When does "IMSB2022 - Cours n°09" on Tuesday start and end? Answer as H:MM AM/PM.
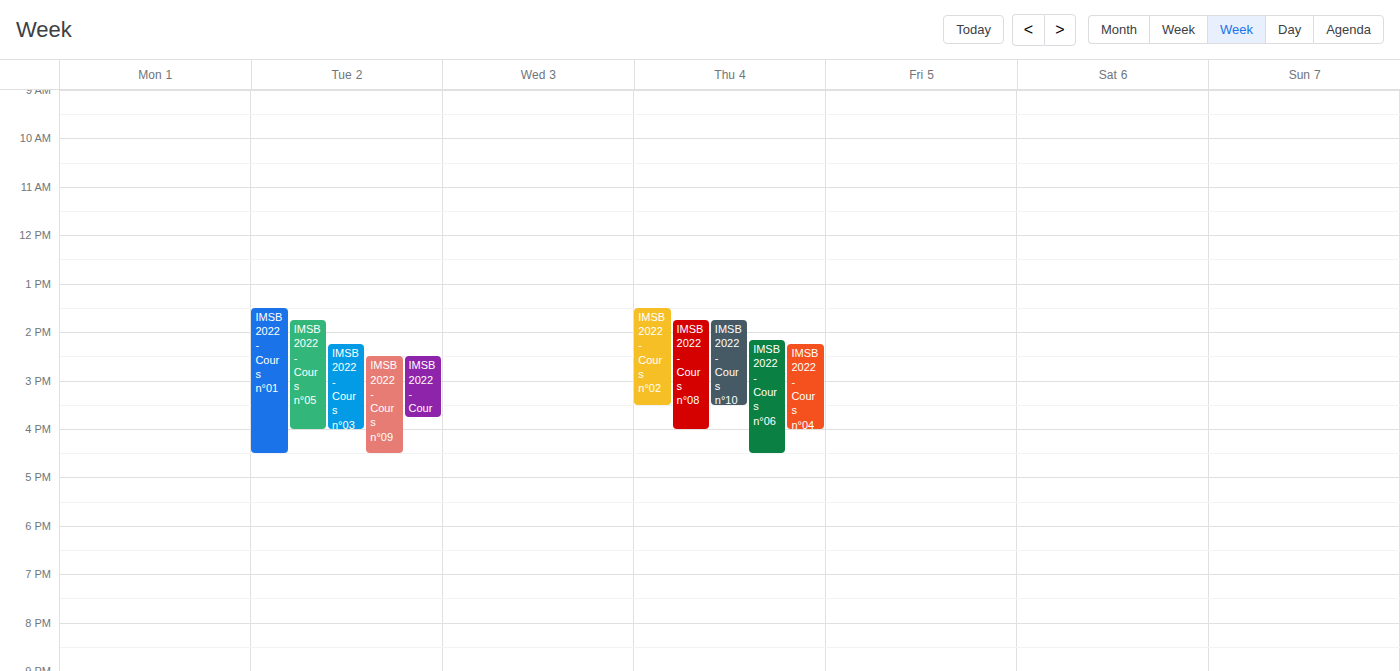
2:30 PM to 4:30 PM